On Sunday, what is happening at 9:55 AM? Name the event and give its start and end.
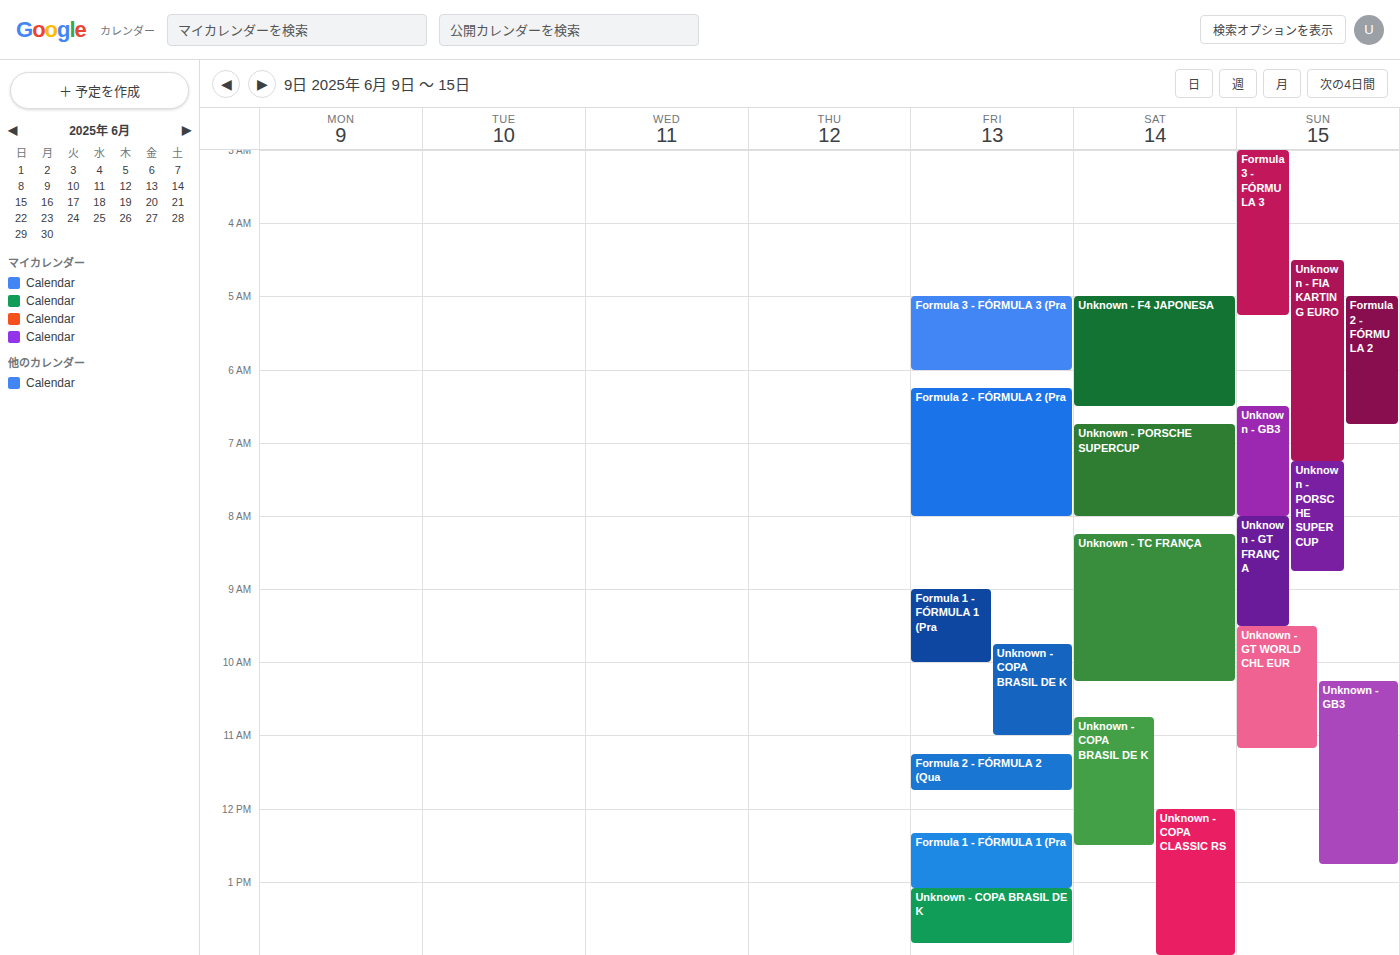
"Unknown - GT WORLD CHL EUR", 9:30 AM to 11:10 AM